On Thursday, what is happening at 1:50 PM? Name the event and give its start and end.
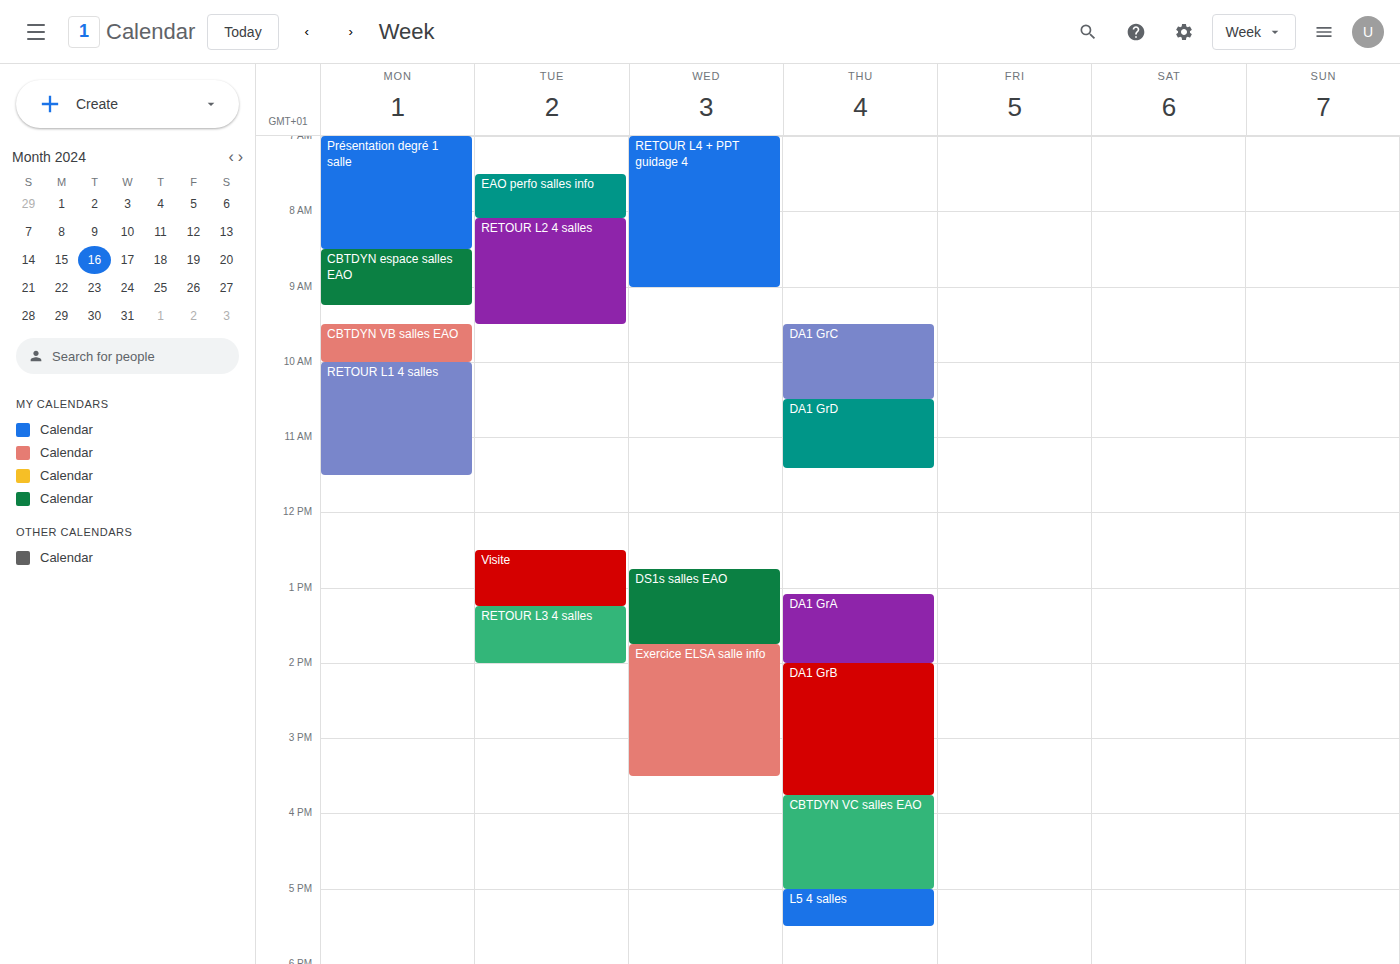
"DA1 GrA", 1:05 PM to 2:00 PM